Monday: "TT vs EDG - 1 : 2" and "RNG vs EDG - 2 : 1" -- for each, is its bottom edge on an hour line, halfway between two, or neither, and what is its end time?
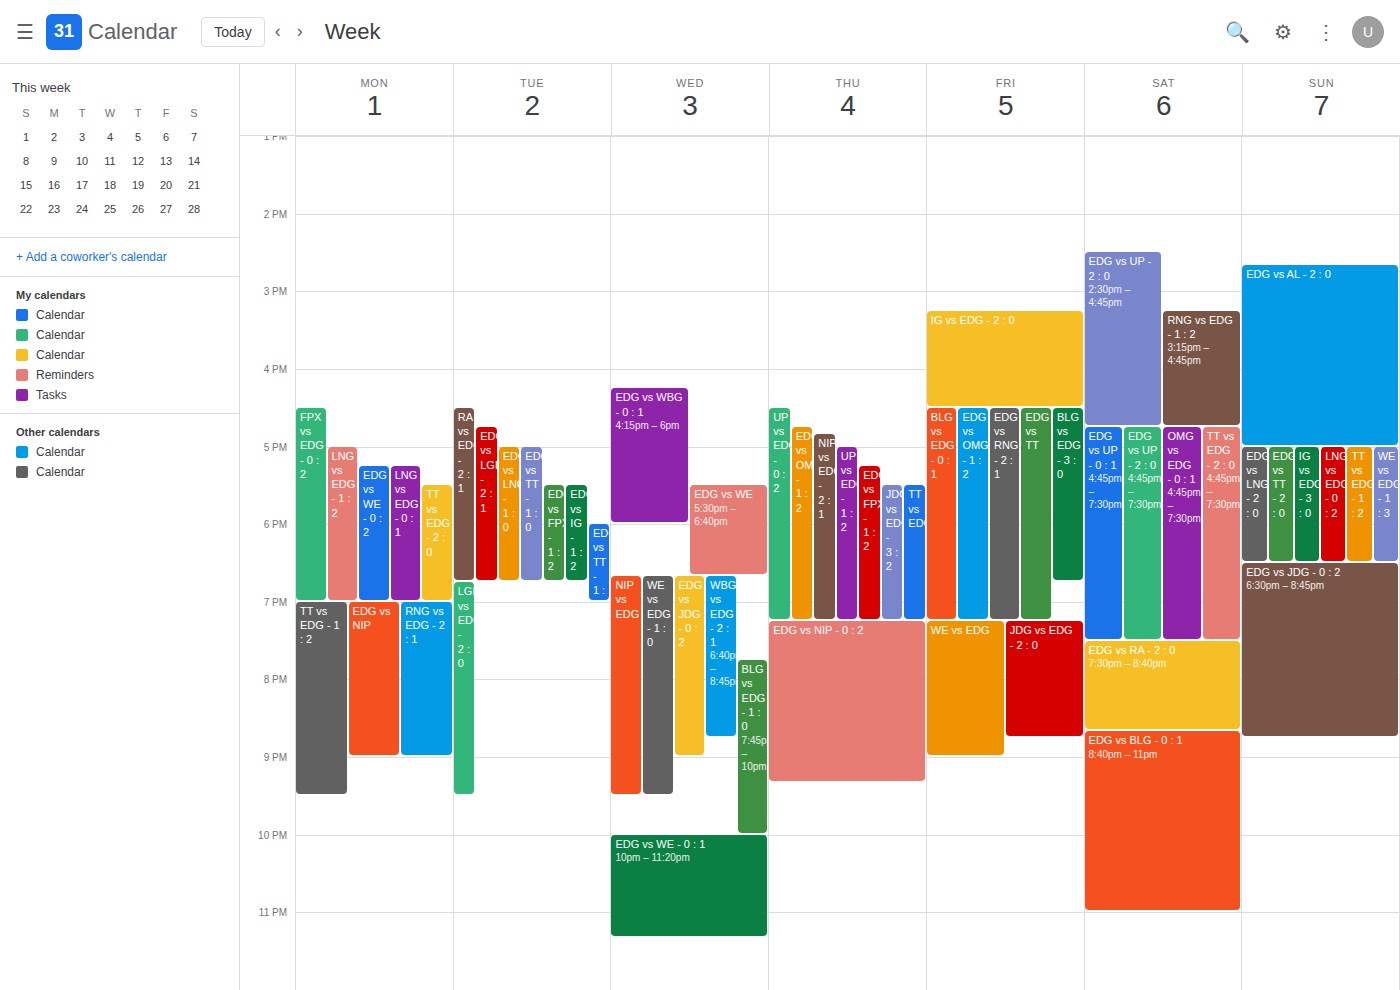
"TT vs EDG - 1 : 2": 9:30 PM, halfway between the 9 PM and 10 PM lines. "RNG vs EDG - 2 : 1": 9:00 PM, exactly on the 9 PM line.